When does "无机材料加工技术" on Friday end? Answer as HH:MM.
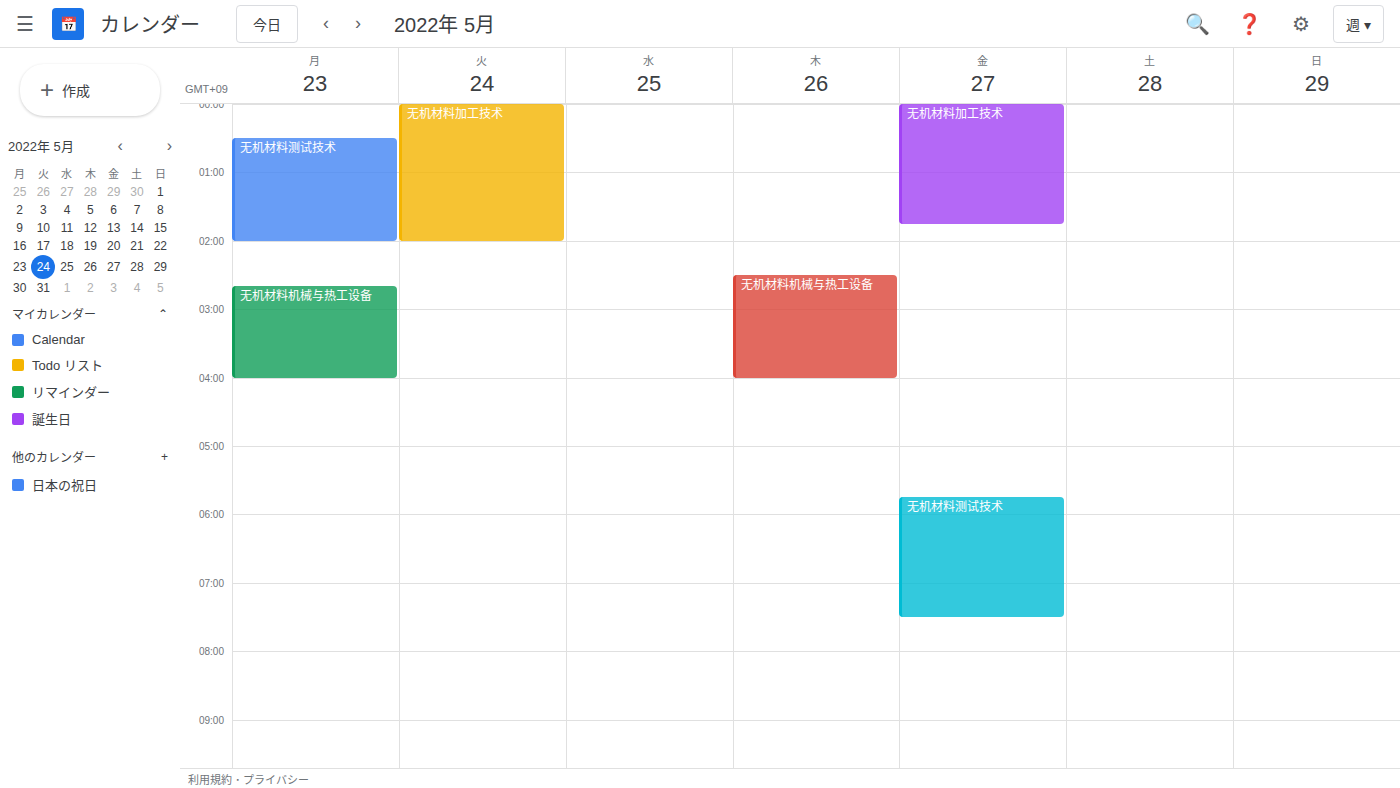
01:45